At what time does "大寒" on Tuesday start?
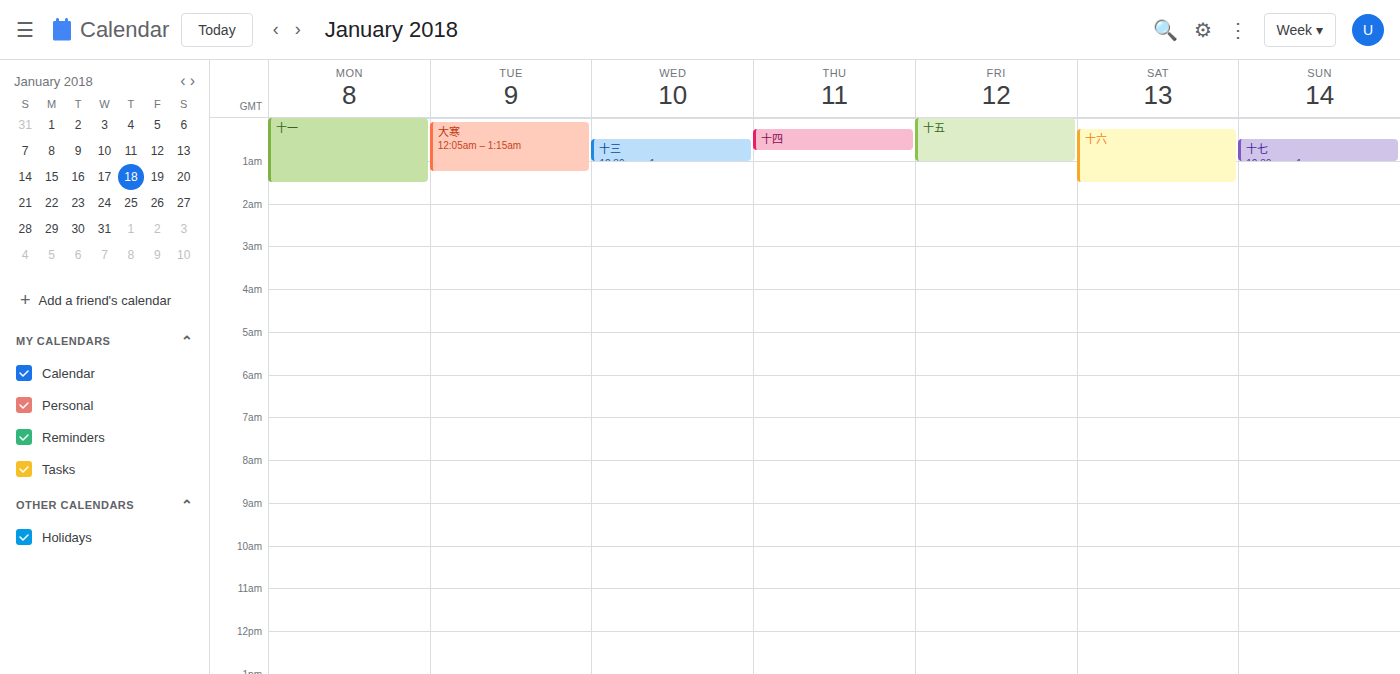
12:05 AM